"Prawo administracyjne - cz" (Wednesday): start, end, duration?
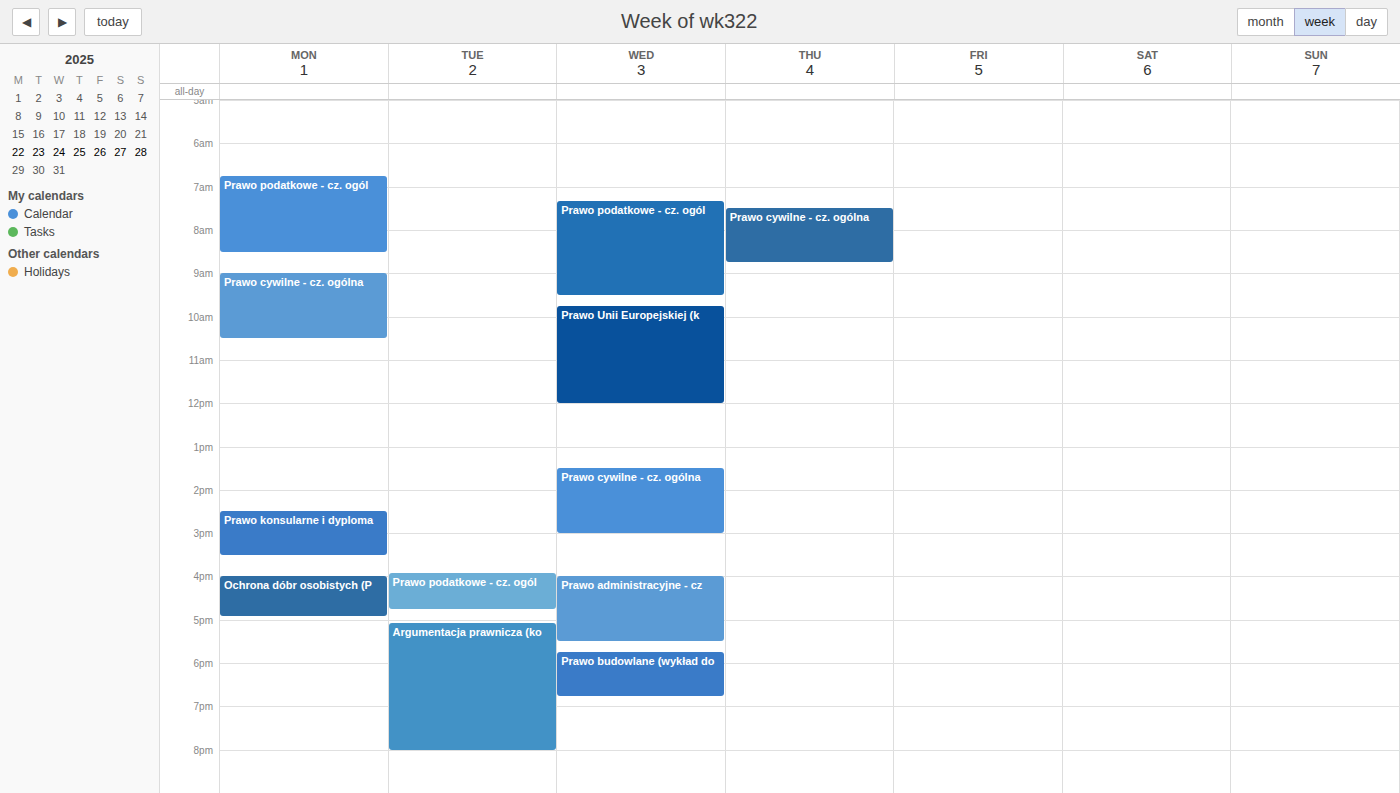
4:00 PM to 5:30 PM, 1 hour 30 minutes